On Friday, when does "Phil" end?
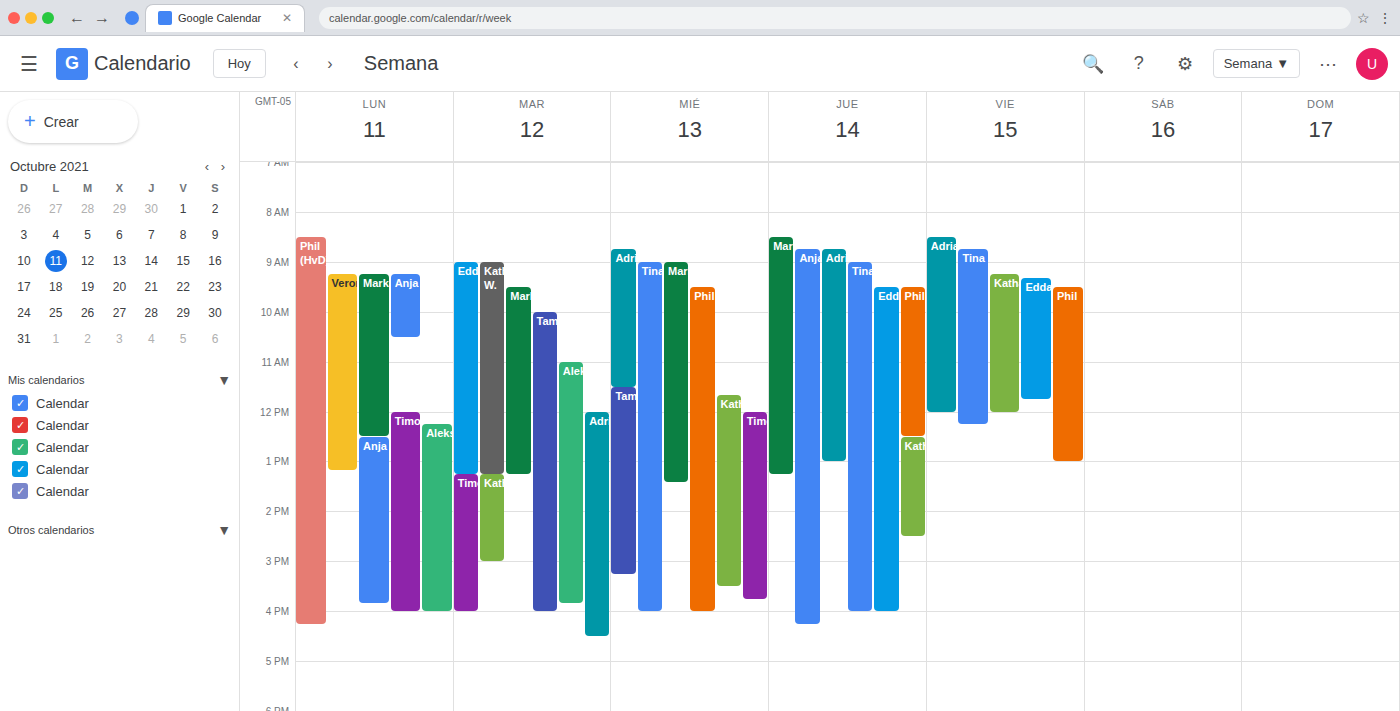
1:00 PM